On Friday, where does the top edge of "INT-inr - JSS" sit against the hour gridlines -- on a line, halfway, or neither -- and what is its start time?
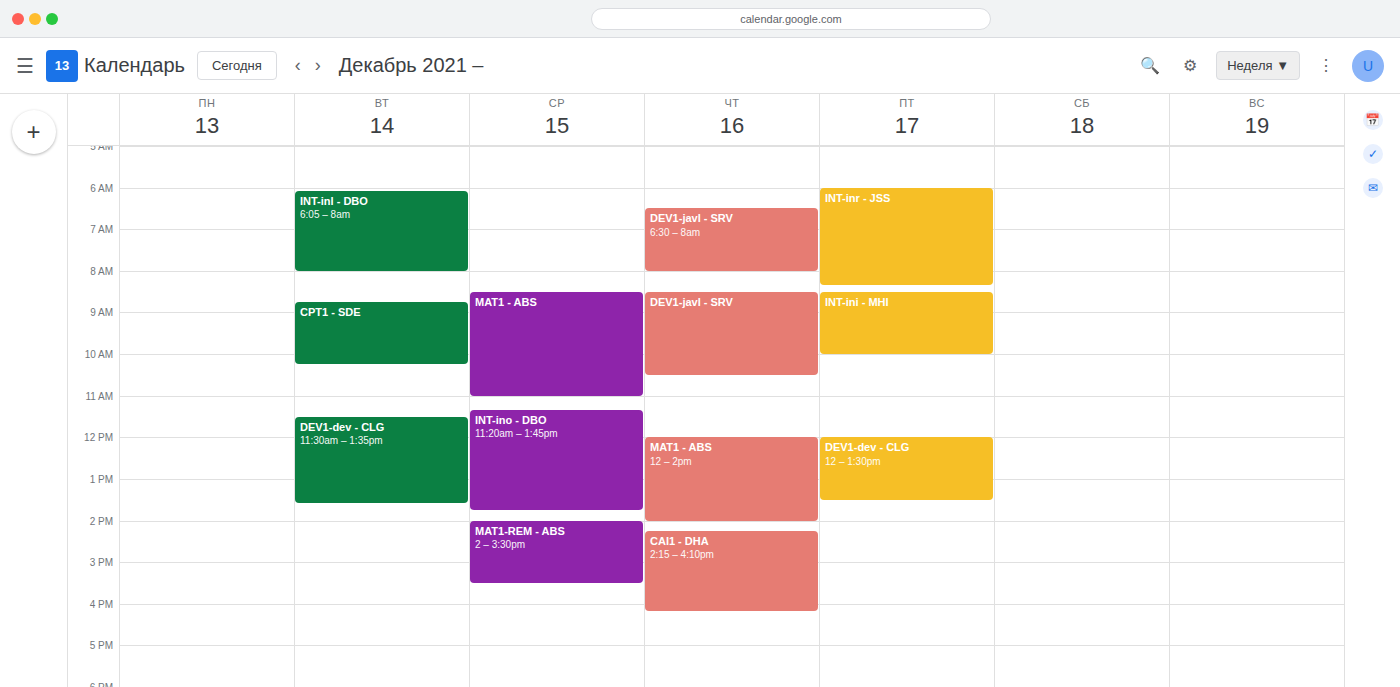
6:00 AM -- exactly on the 6 AM line.